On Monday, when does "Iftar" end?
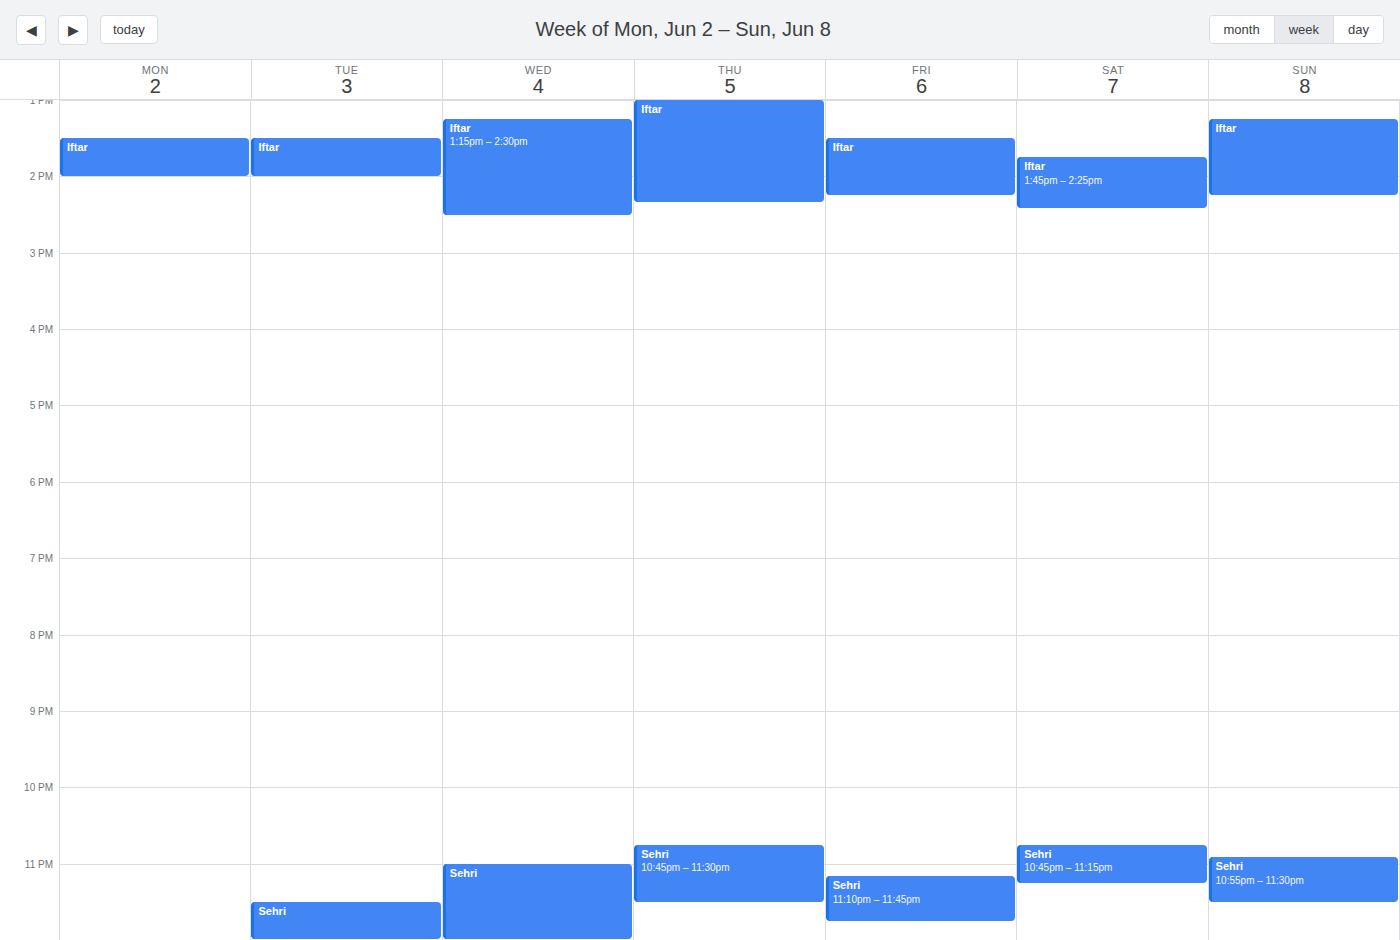
2:00 PM